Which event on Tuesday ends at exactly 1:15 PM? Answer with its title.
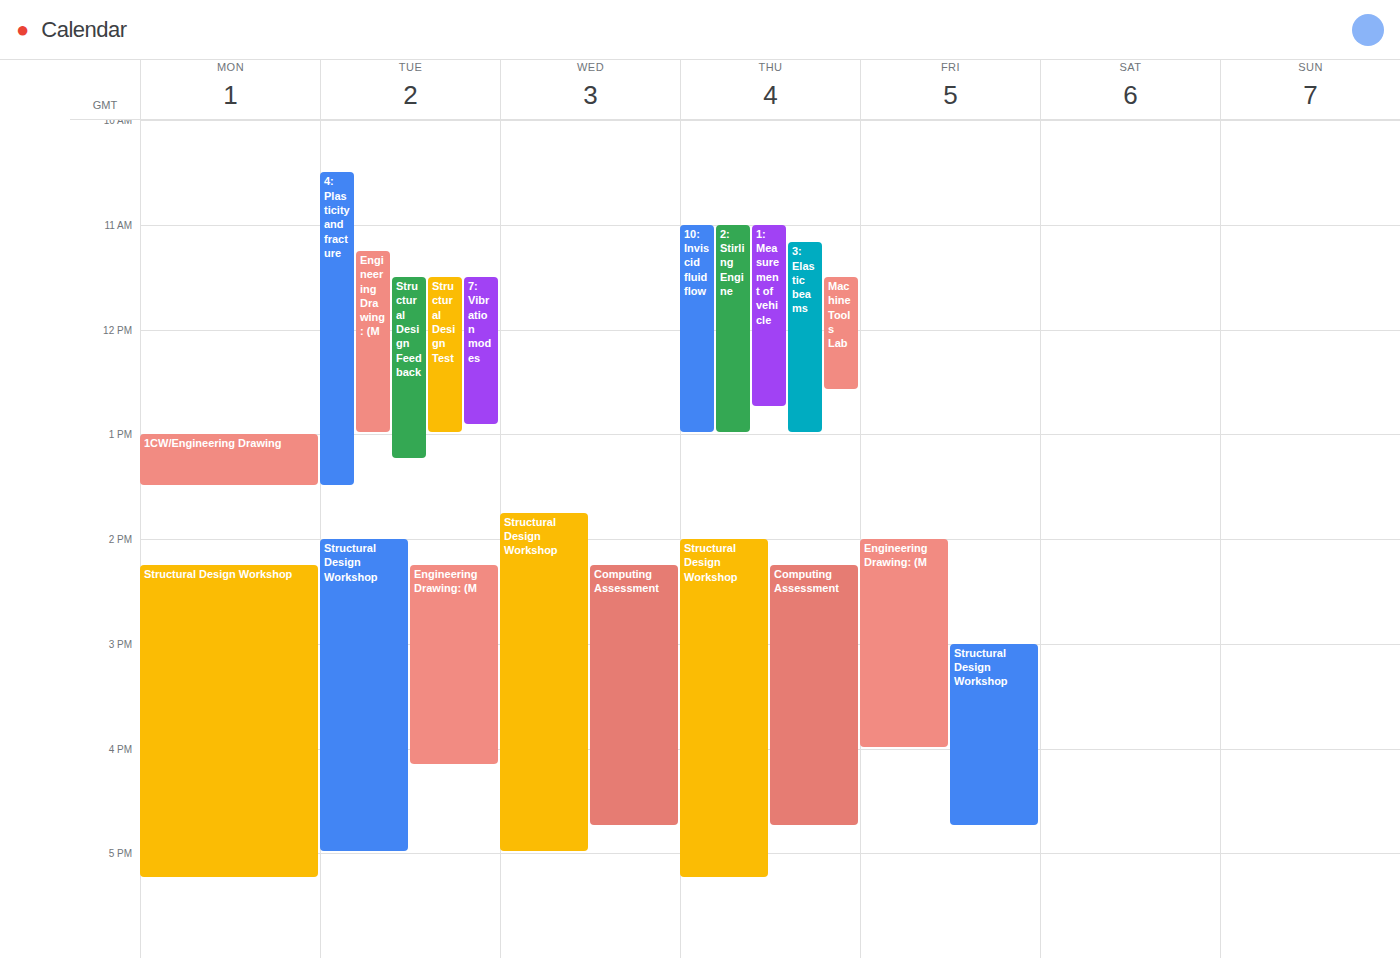
"Structural Design Feedback"